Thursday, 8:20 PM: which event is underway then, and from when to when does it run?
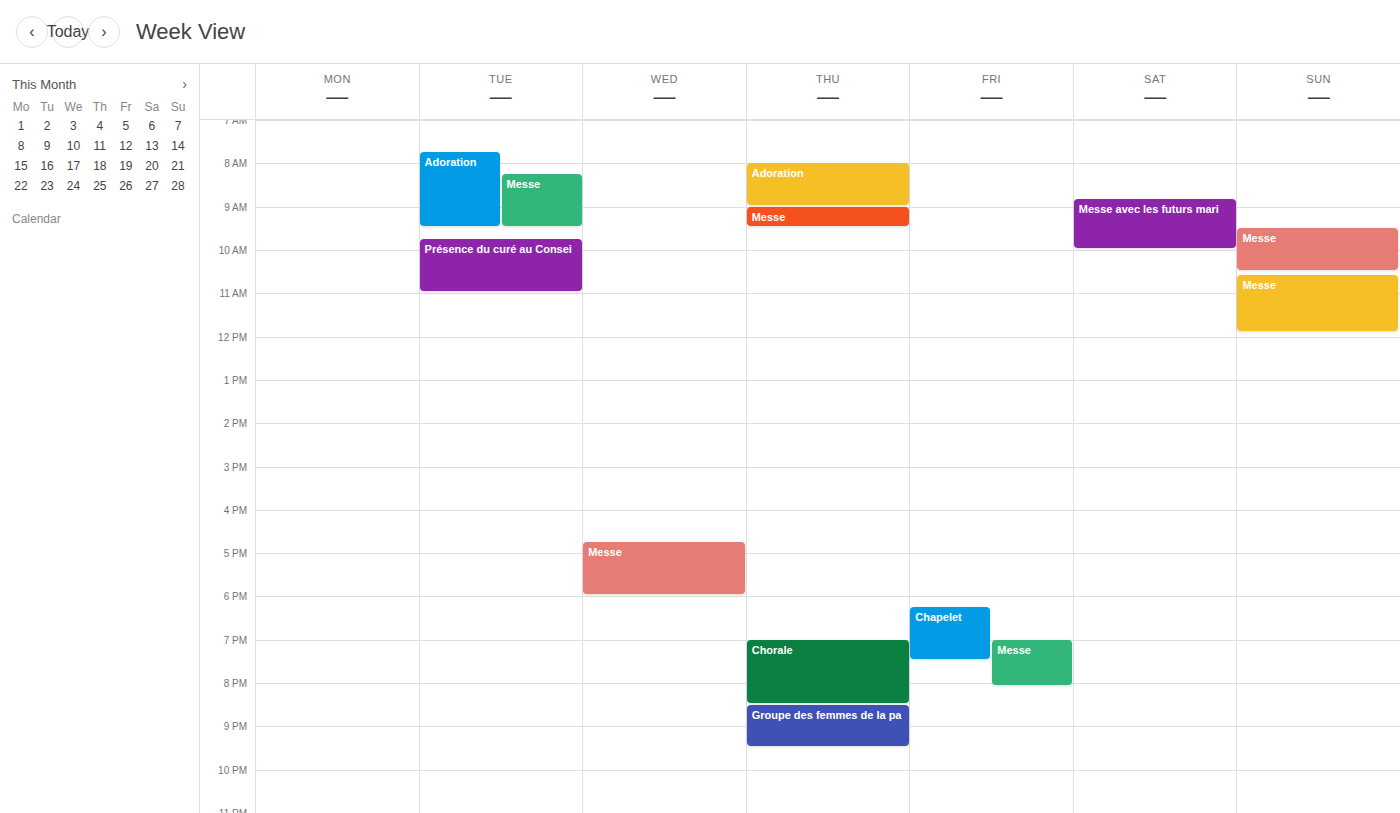
"Chorale", 7:00 PM to 8:30 PM